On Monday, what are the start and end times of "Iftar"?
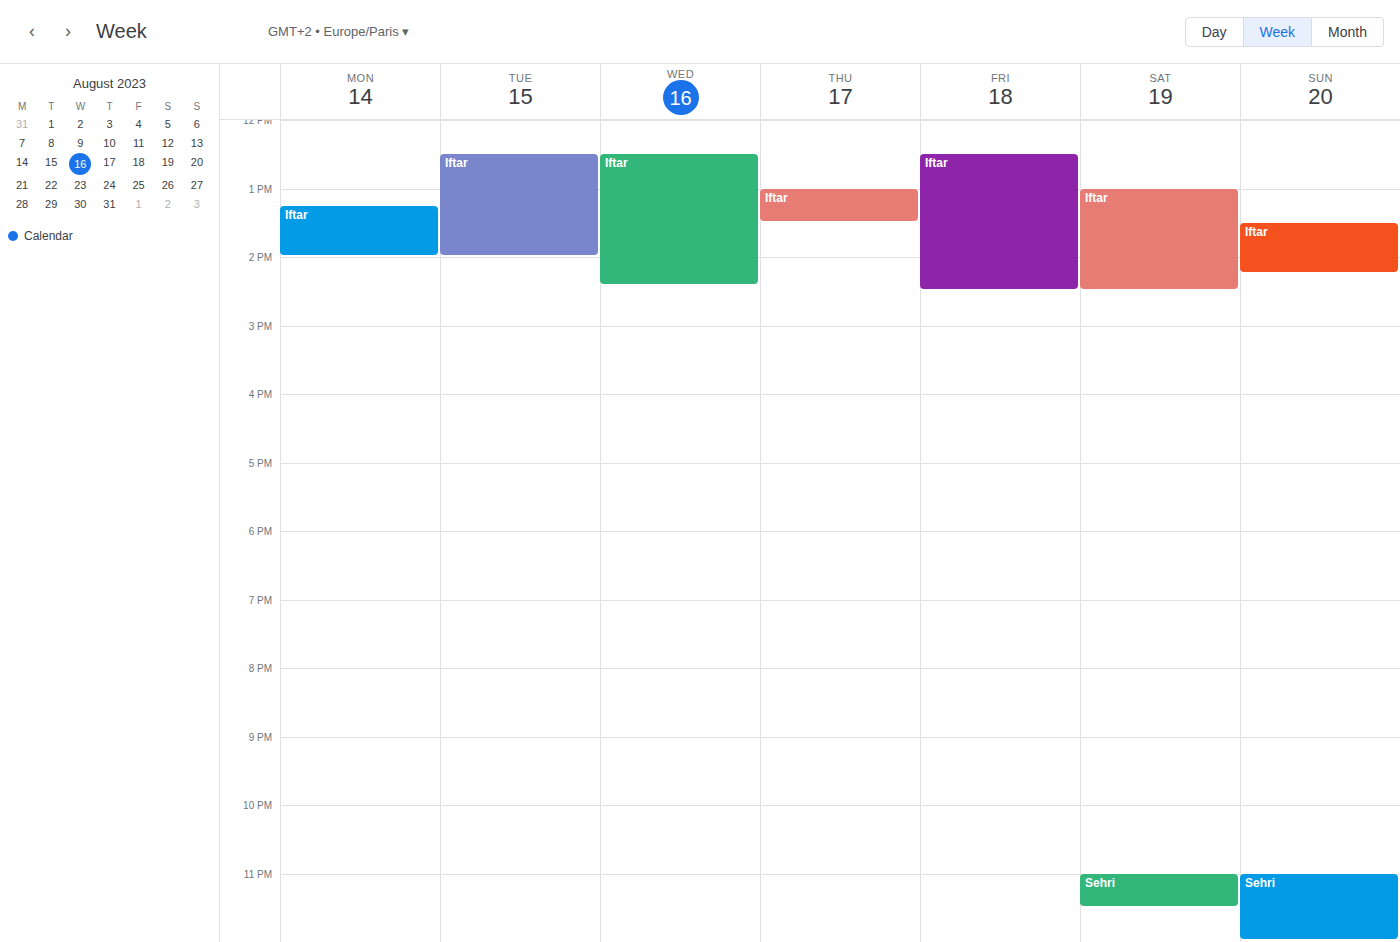
1:15 PM to 2:00 PM